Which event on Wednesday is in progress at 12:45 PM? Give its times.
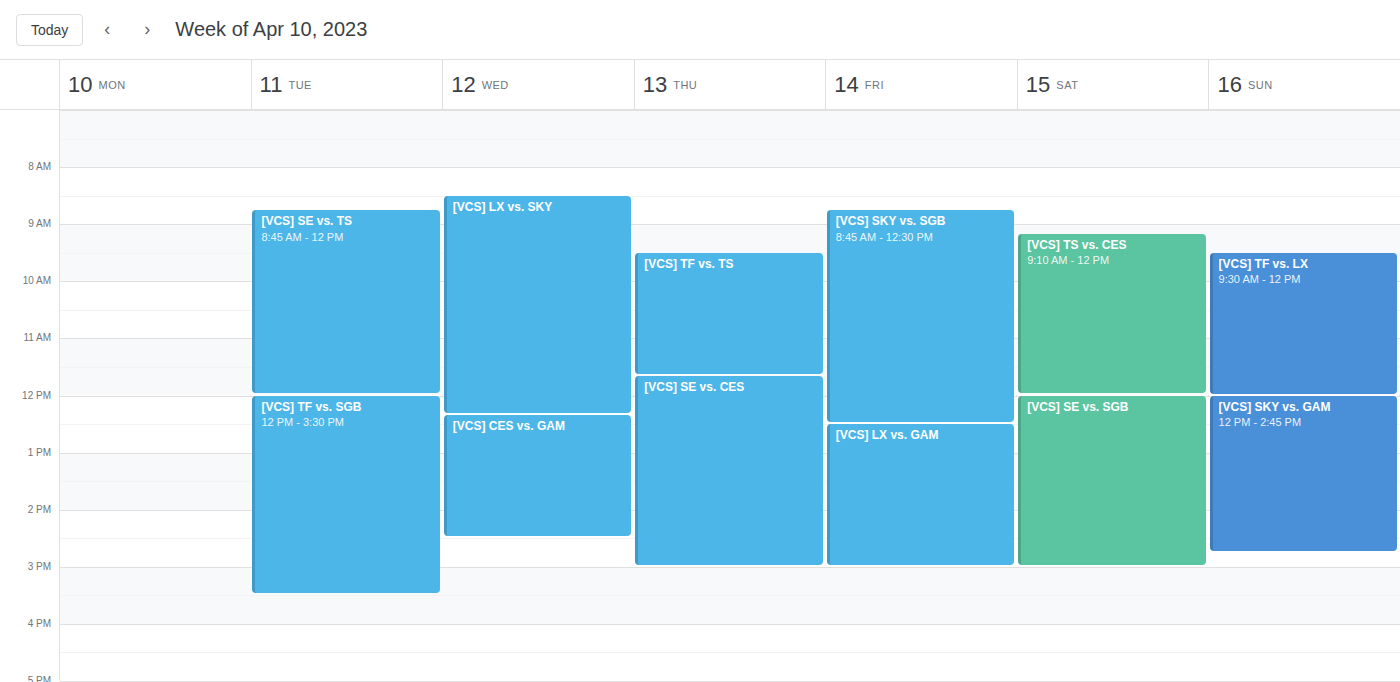
"[VCS] CES vs. GAM", 12:20 PM to 2:30 PM